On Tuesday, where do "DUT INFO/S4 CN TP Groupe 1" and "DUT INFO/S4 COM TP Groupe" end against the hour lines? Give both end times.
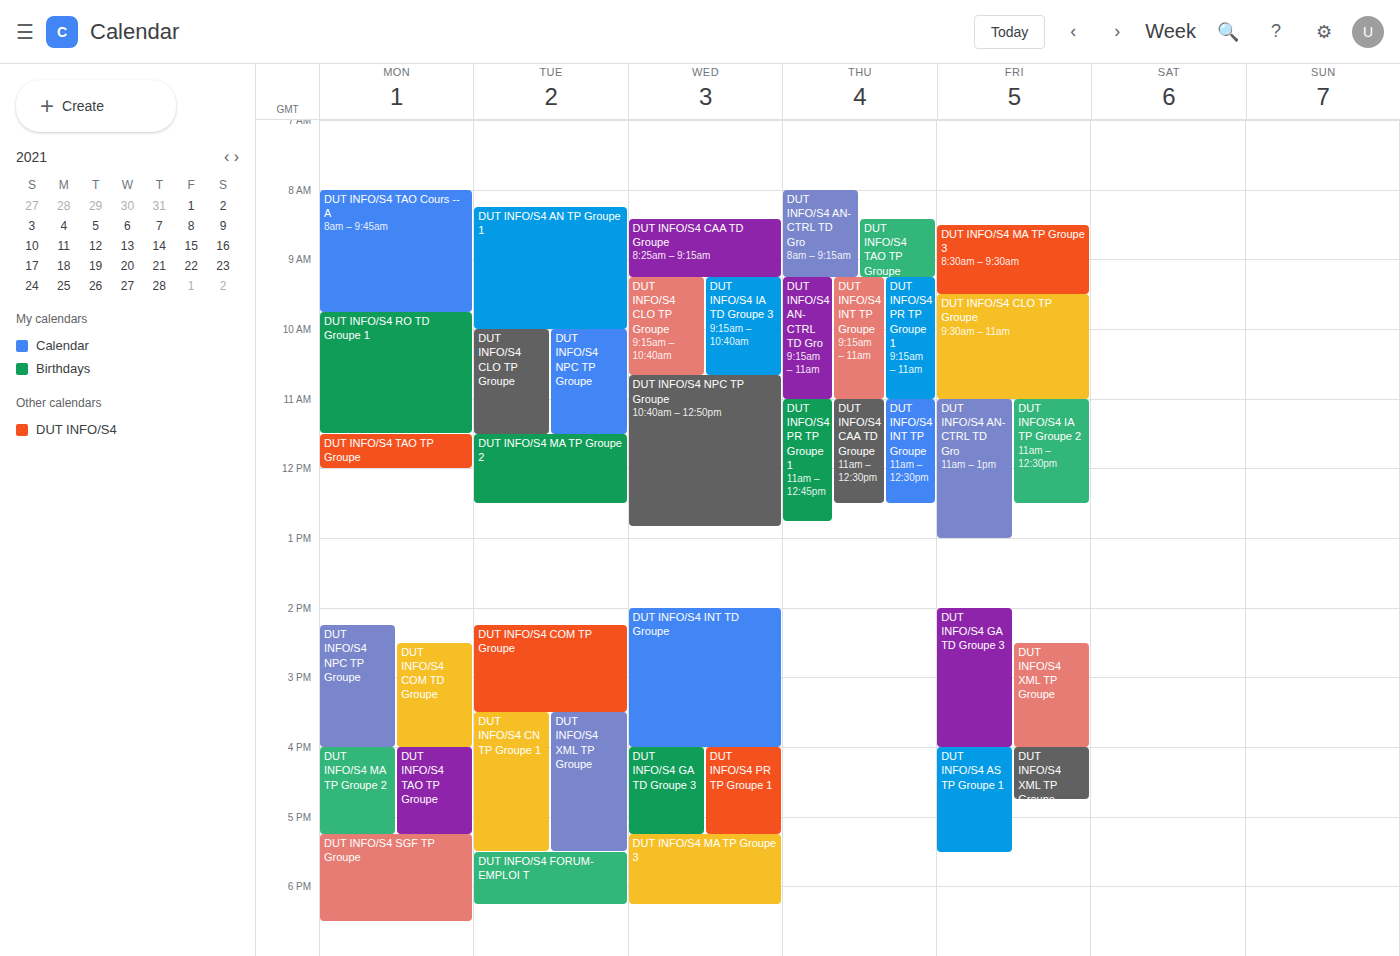
"DUT INFO/S4 CN TP Groupe 1": 5:30 PM, halfway between the 5 PM and 6 PM lines. "DUT INFO/S4 COM TP Groupe": 3:30 PM, halfway between the 3 PM and 4 PM lines.